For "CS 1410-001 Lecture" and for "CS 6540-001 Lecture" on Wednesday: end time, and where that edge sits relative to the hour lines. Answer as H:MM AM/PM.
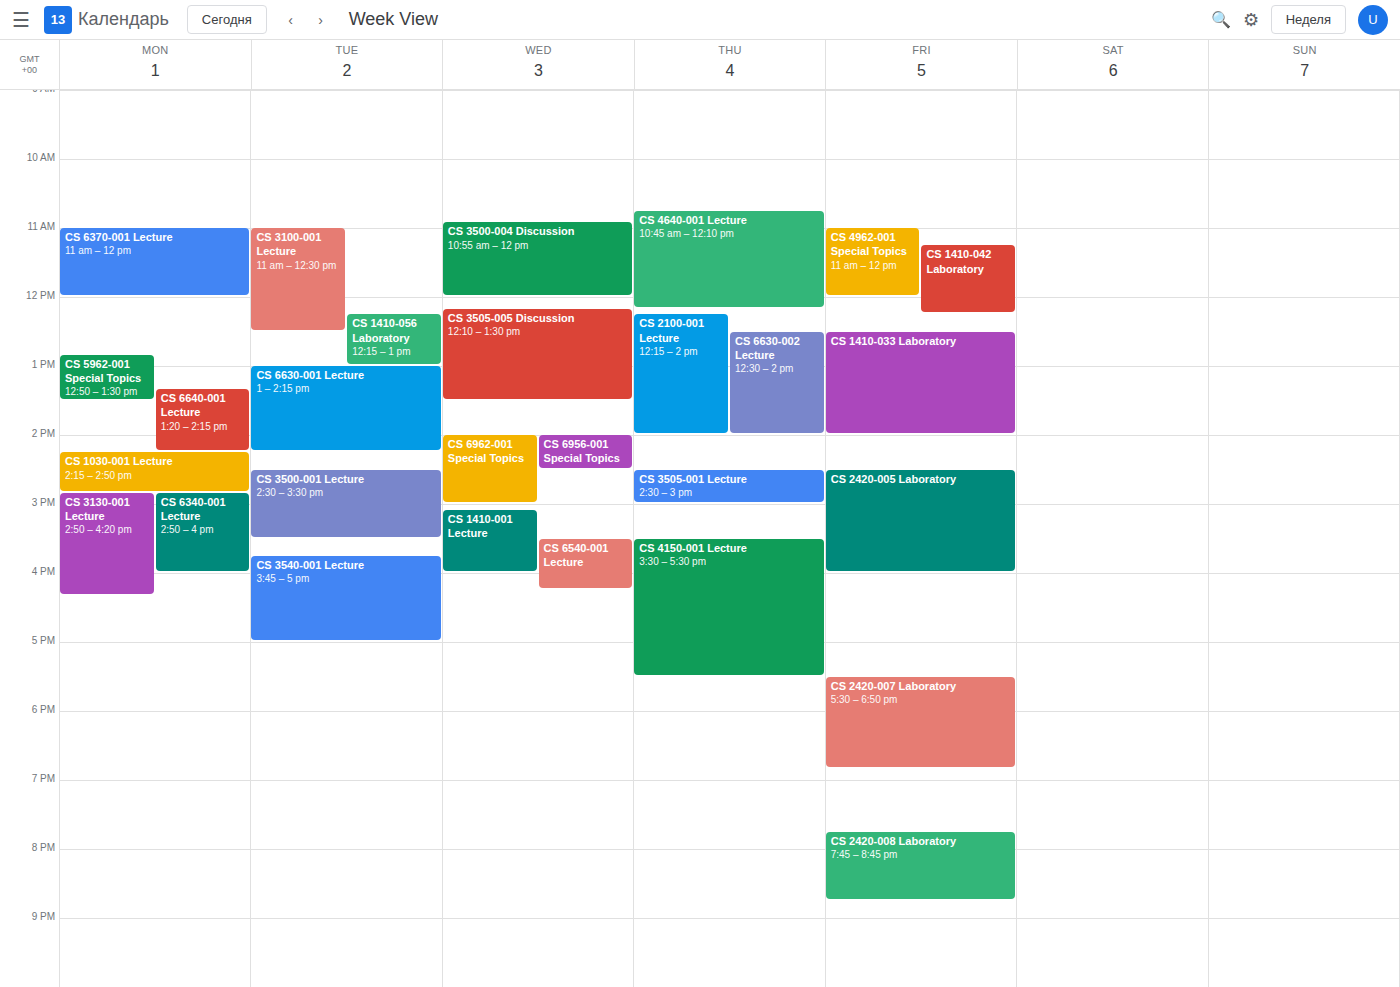
"CS 1410-001 Lecture": 4:00 PM, exactly on the 4 PM line. "CS 6540-001 Lecture": 4:15 PM, neither: a quarter of the way from the 4 PM line to the 5 PM line.